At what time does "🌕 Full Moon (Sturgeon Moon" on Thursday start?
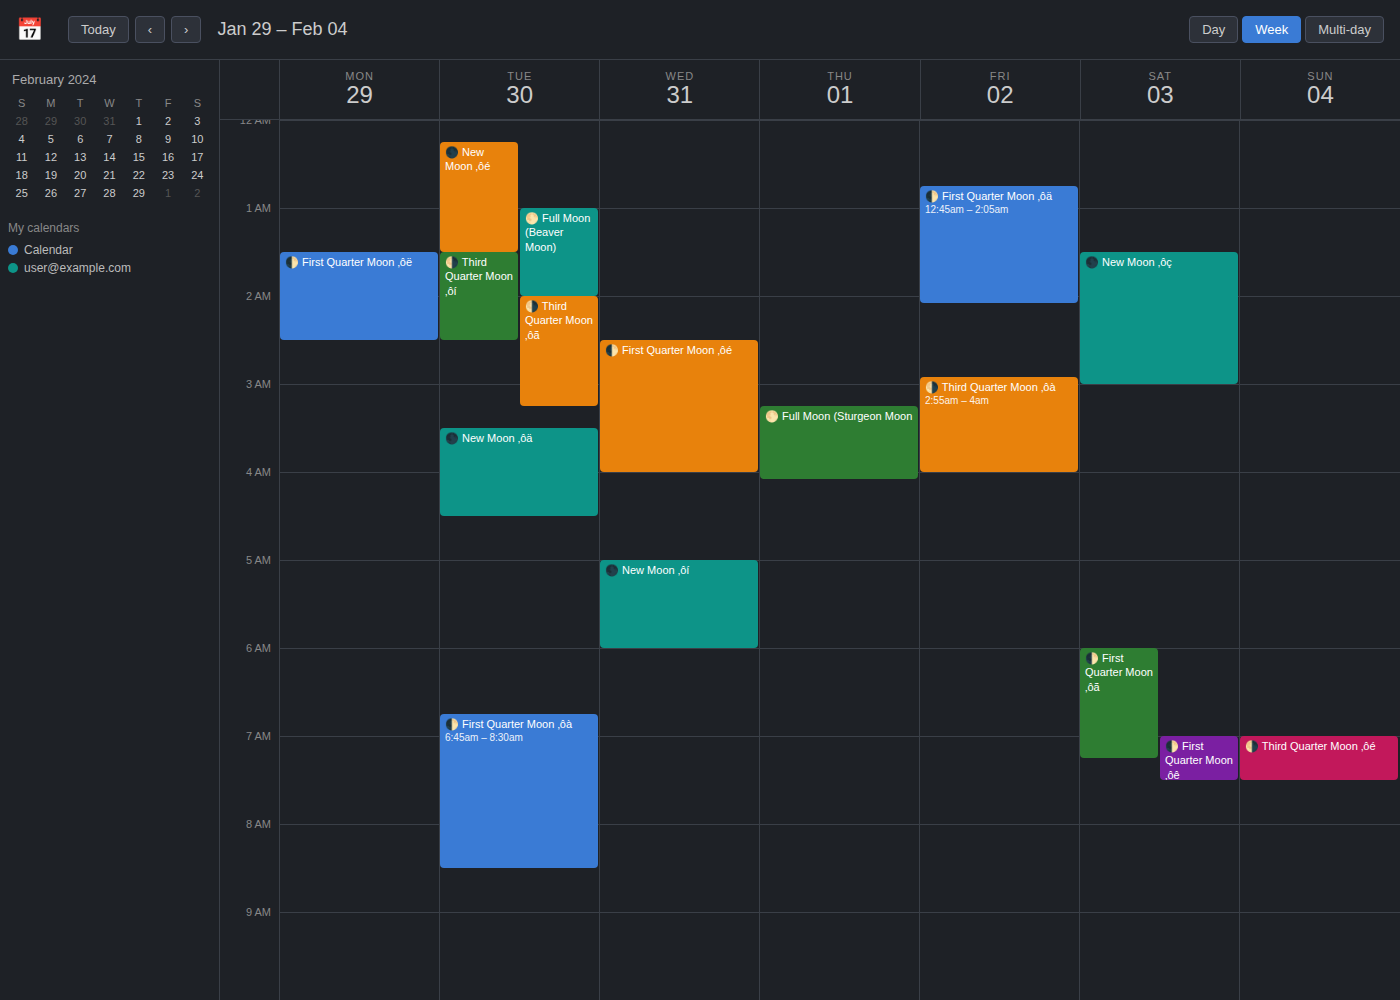
3:15 AM